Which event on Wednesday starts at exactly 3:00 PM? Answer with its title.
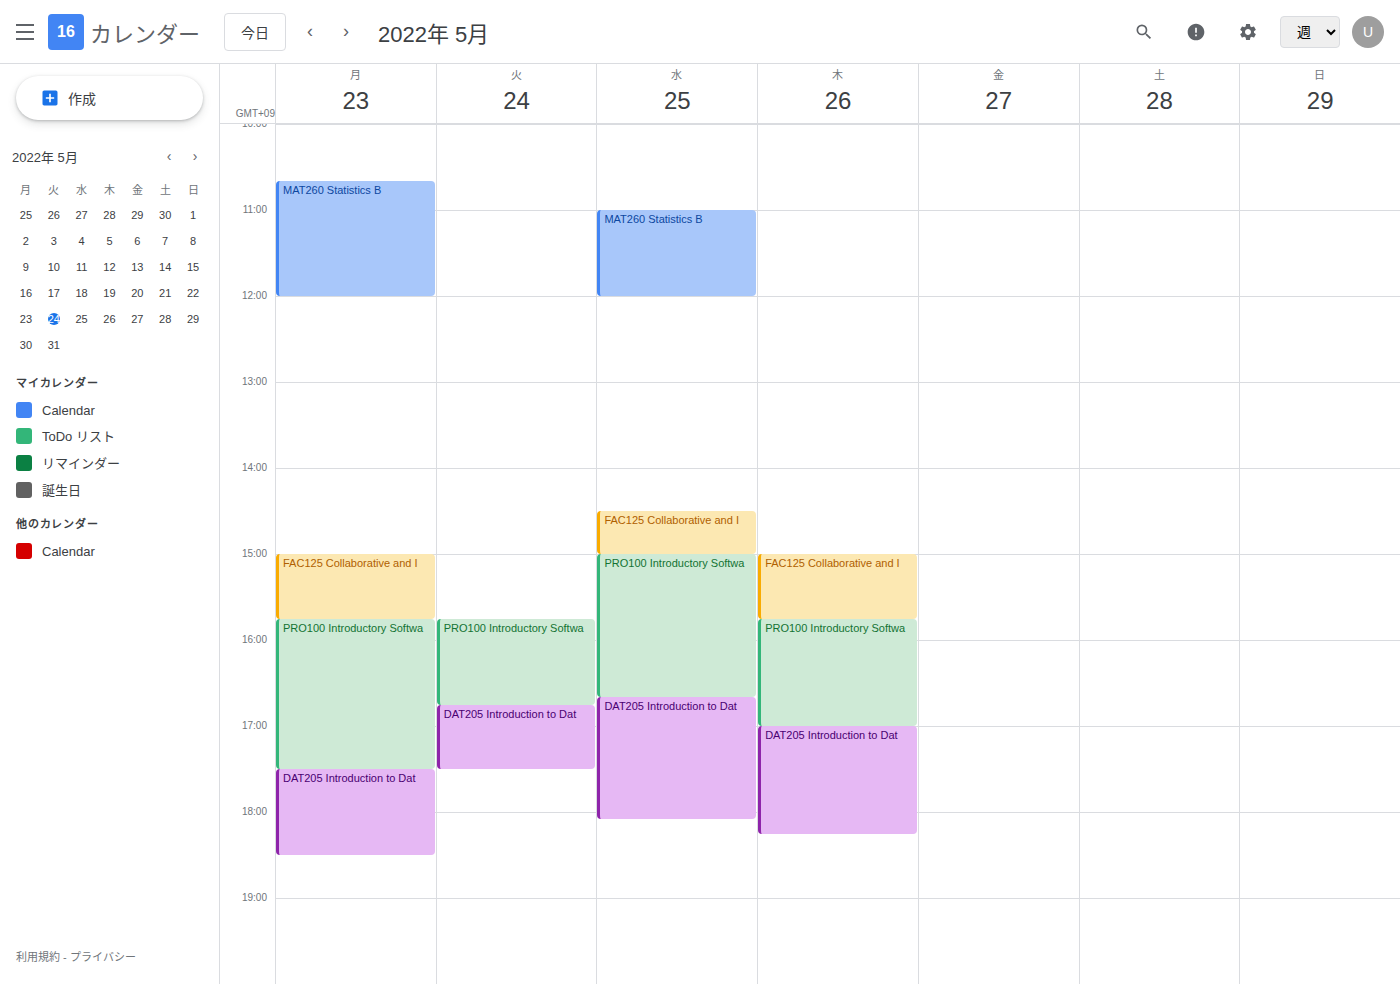
"PRO100 Introductory Softwa"